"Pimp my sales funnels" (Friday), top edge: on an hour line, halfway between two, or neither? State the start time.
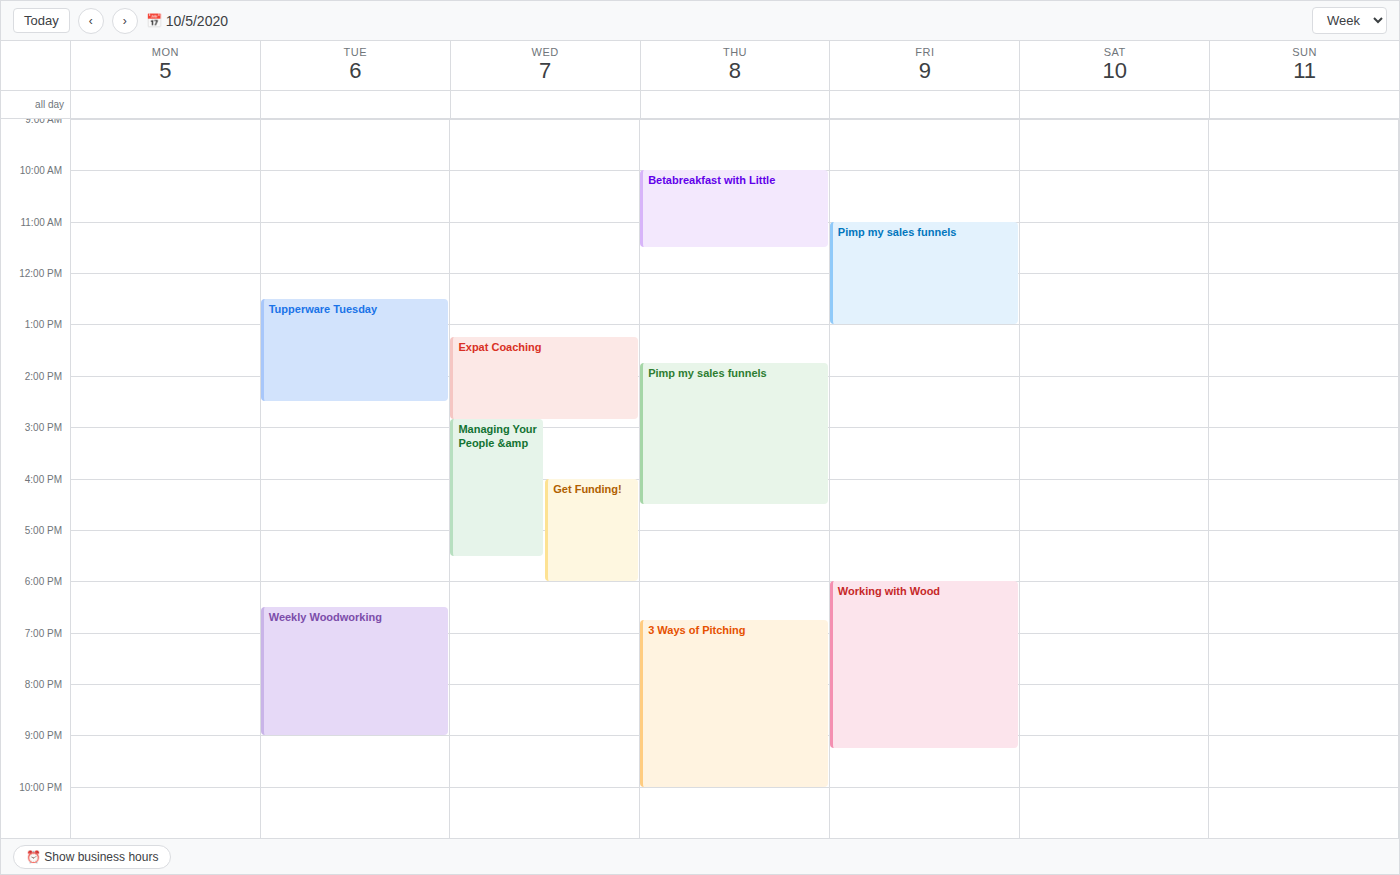
11:00 AM -- exactly on the 11 AM line.